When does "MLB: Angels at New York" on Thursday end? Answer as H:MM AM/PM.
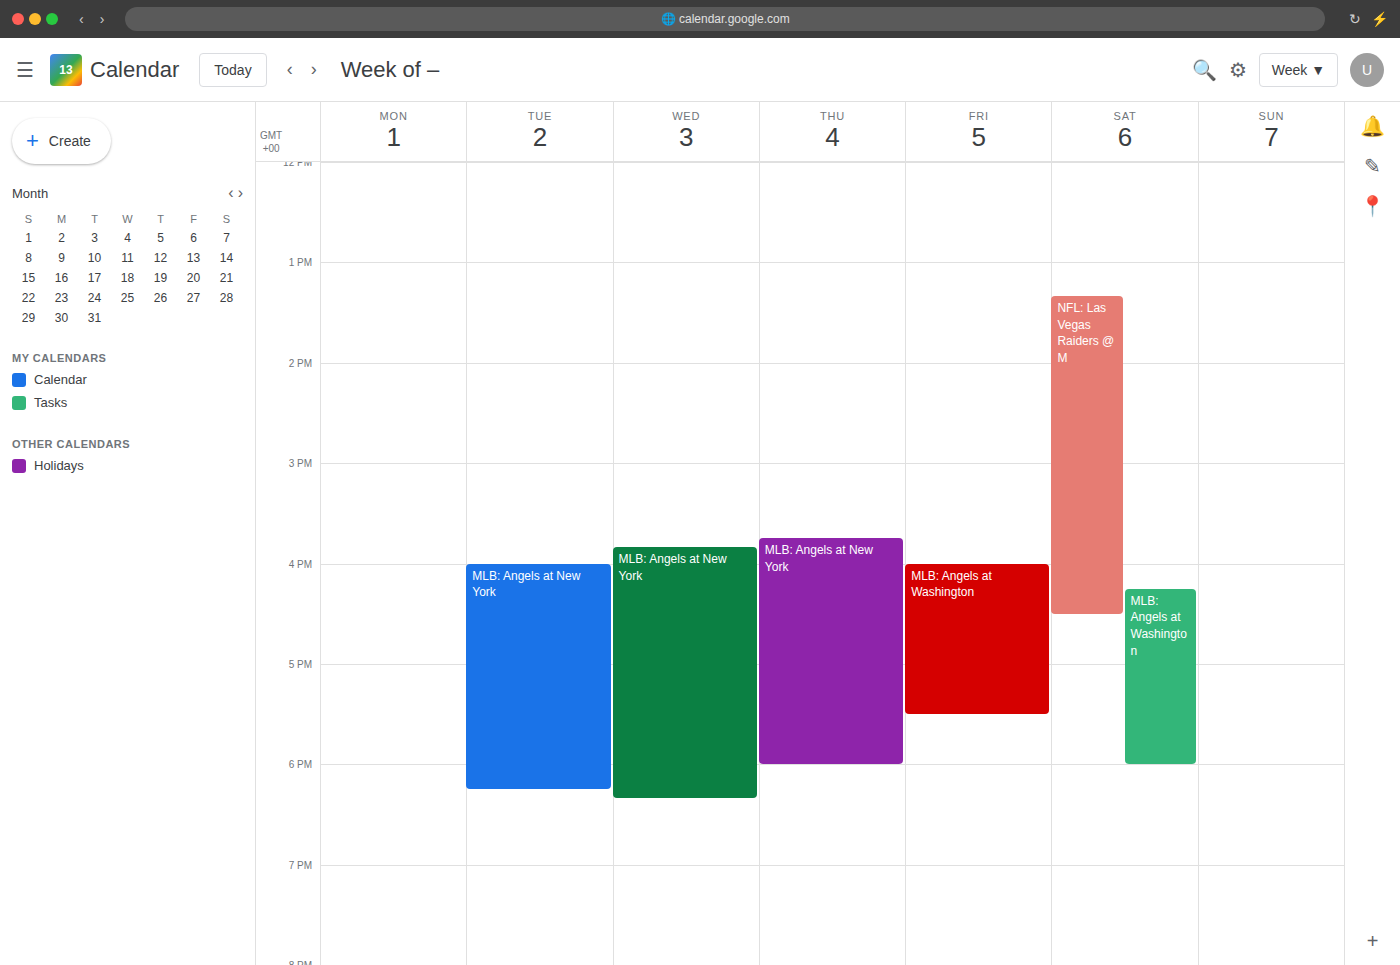
6:00 PM